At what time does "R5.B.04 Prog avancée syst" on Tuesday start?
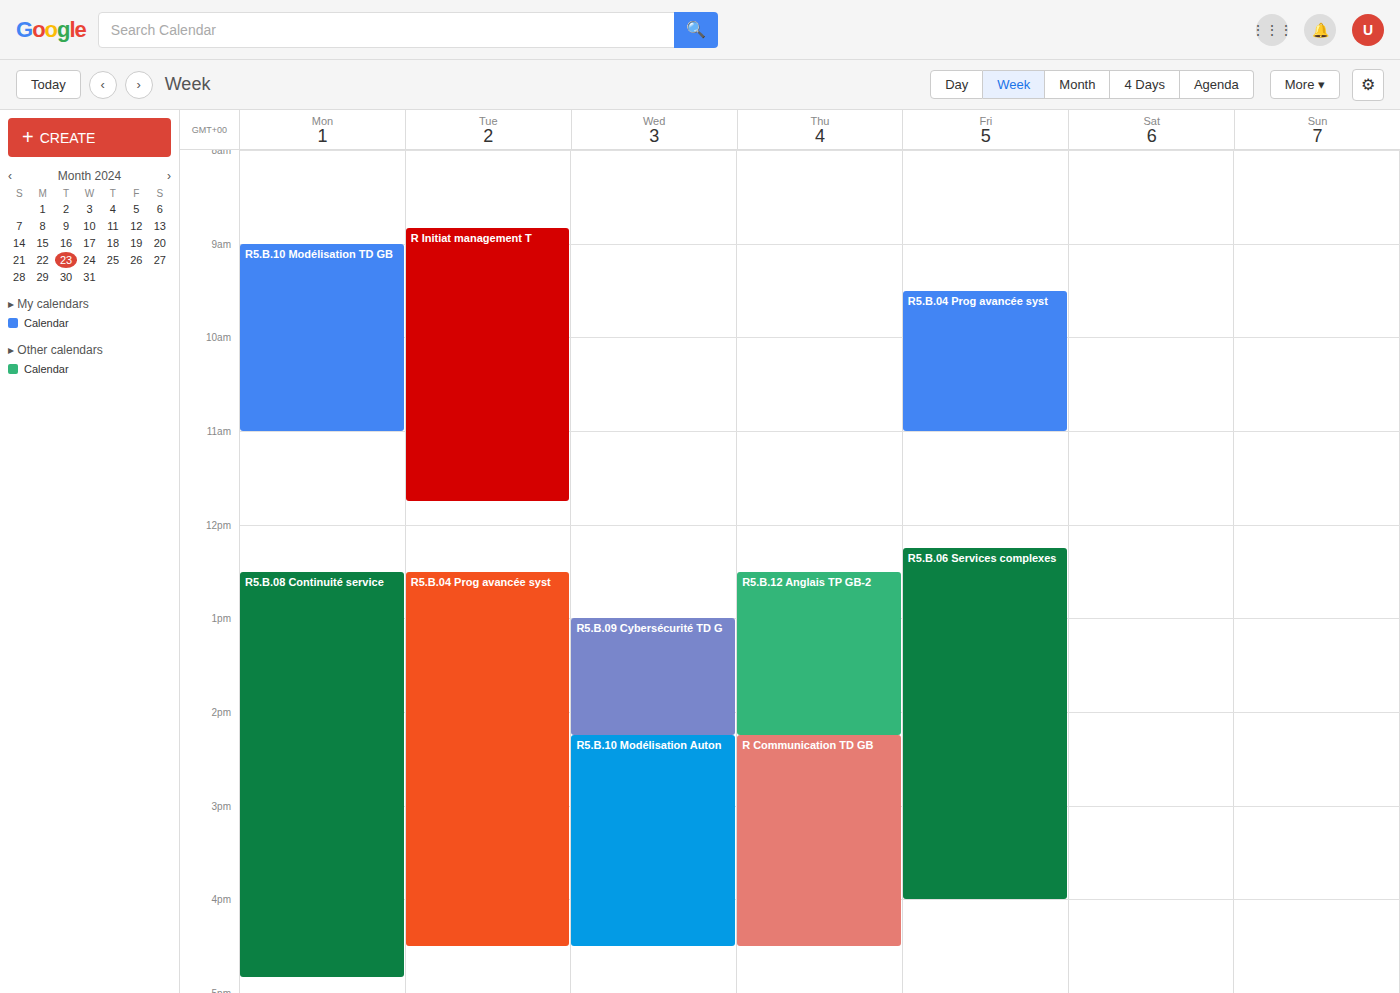
12:30 PM